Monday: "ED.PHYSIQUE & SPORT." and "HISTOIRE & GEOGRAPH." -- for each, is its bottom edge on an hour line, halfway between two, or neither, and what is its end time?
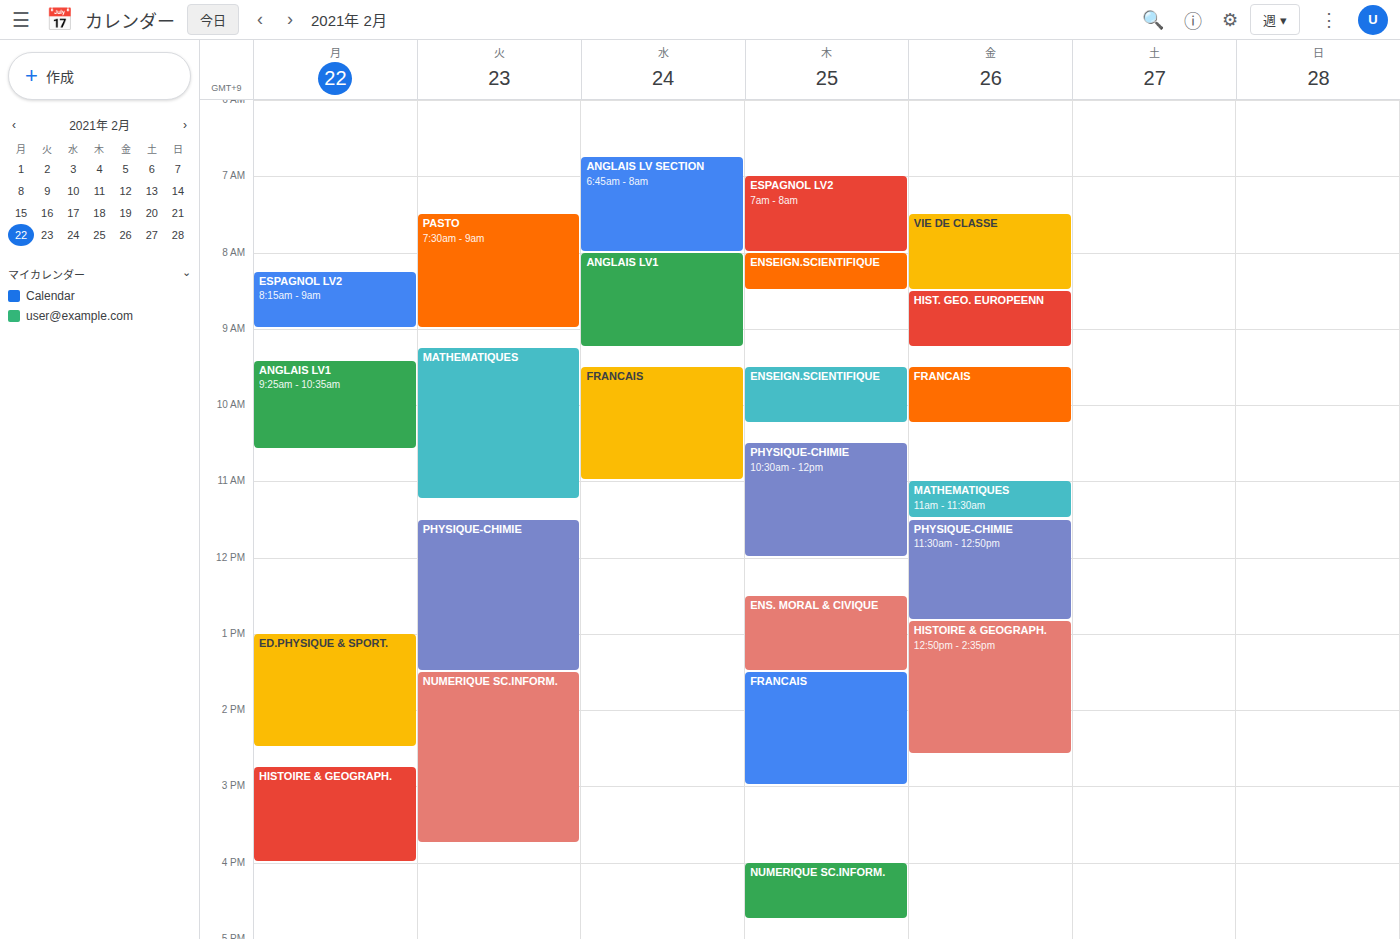
"ED.PHYSIQUE & SPORT.": 2:30 PM, halfway between the 2 PM and 3 PM lines. "HISTOIRE & GEOGRAPH.": 4:00 PM, exactly on the 4 PM line.